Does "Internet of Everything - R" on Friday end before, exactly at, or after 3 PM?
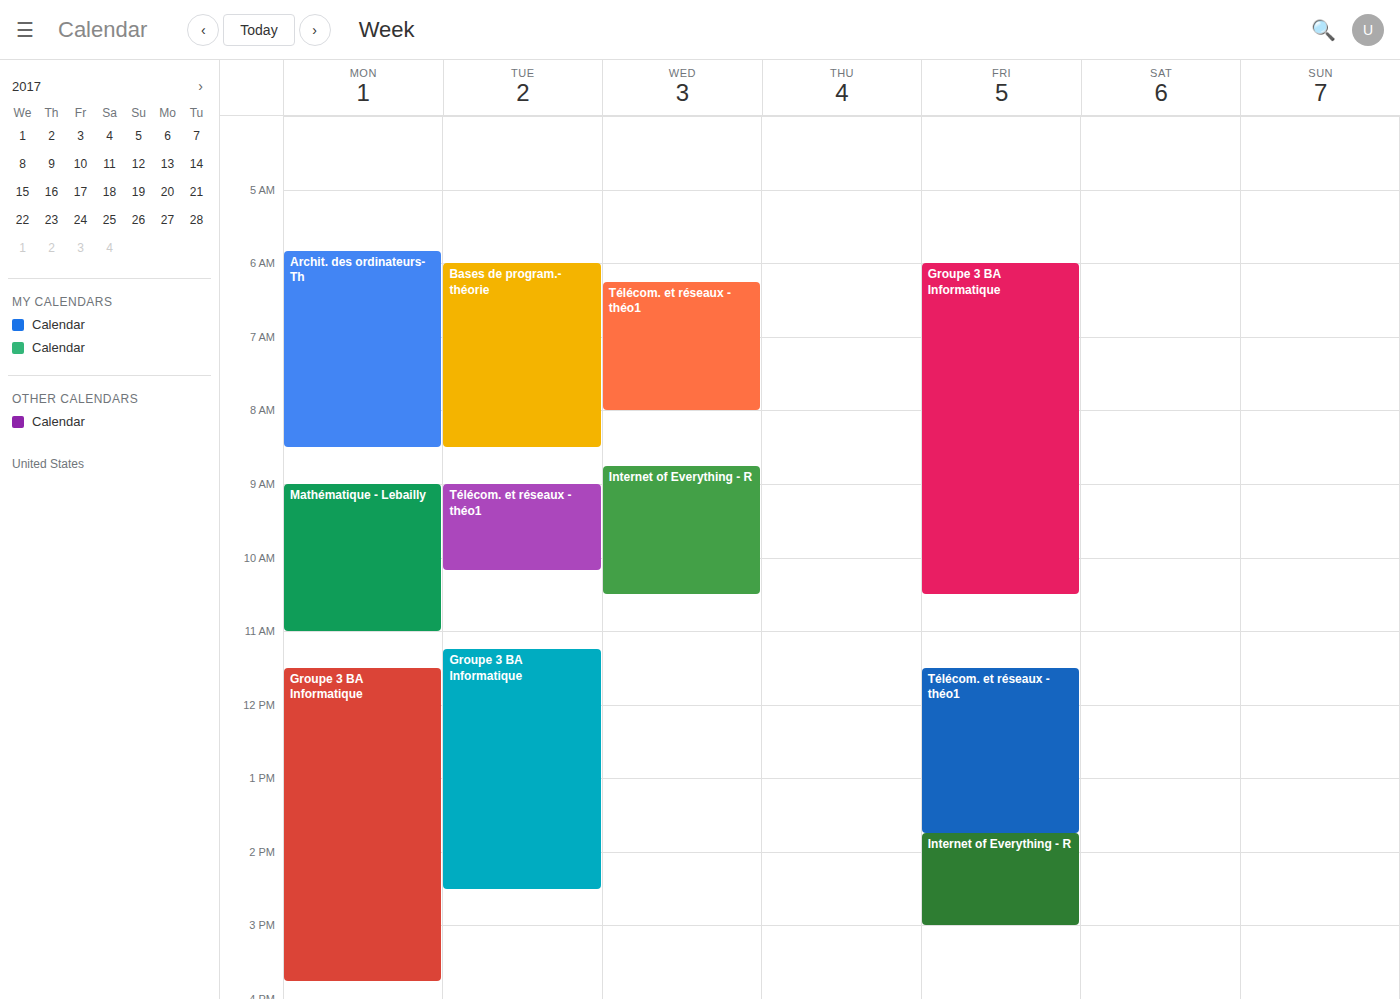
3:00 PM -- exactly at 3 PM, on the 3 PM line.